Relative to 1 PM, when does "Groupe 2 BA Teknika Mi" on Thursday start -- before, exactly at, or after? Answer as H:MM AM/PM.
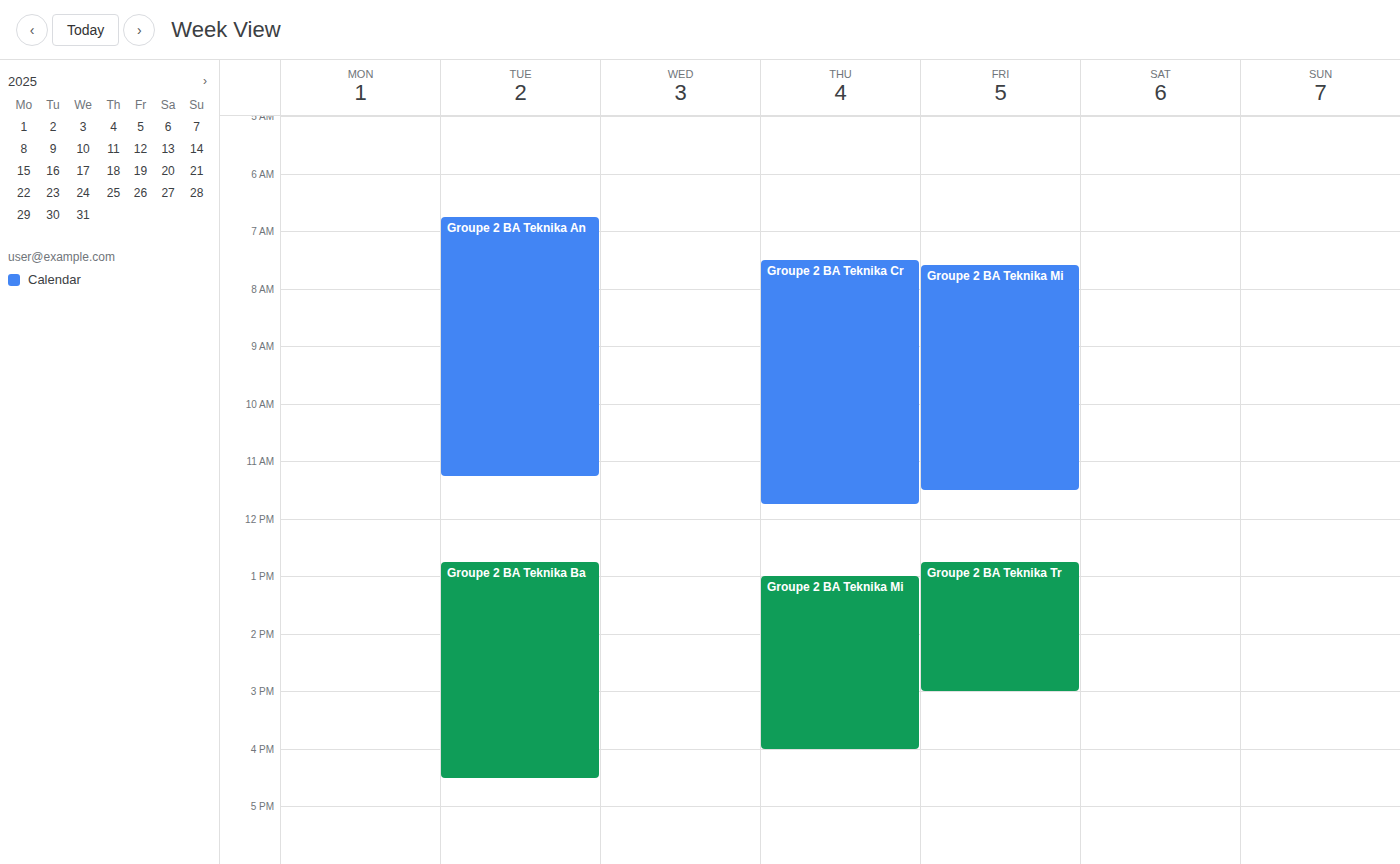
1:00 PM -- exactly at 1 PM, on the 1 PM line.